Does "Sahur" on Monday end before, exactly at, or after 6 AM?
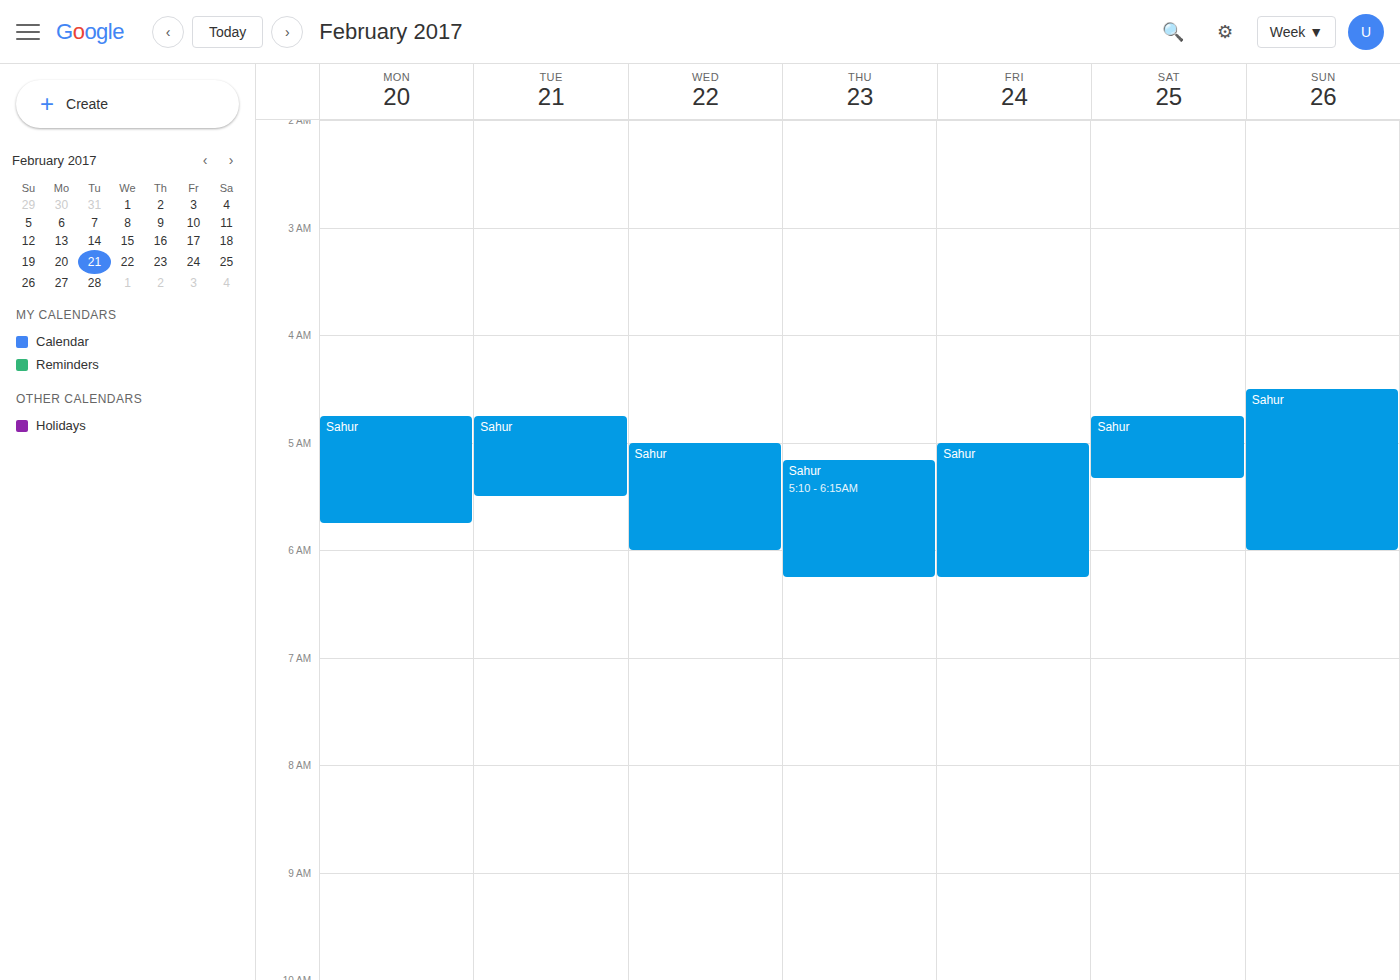
5:45 AM -- before 6 AM, 15 minutes above the 6 AM line.